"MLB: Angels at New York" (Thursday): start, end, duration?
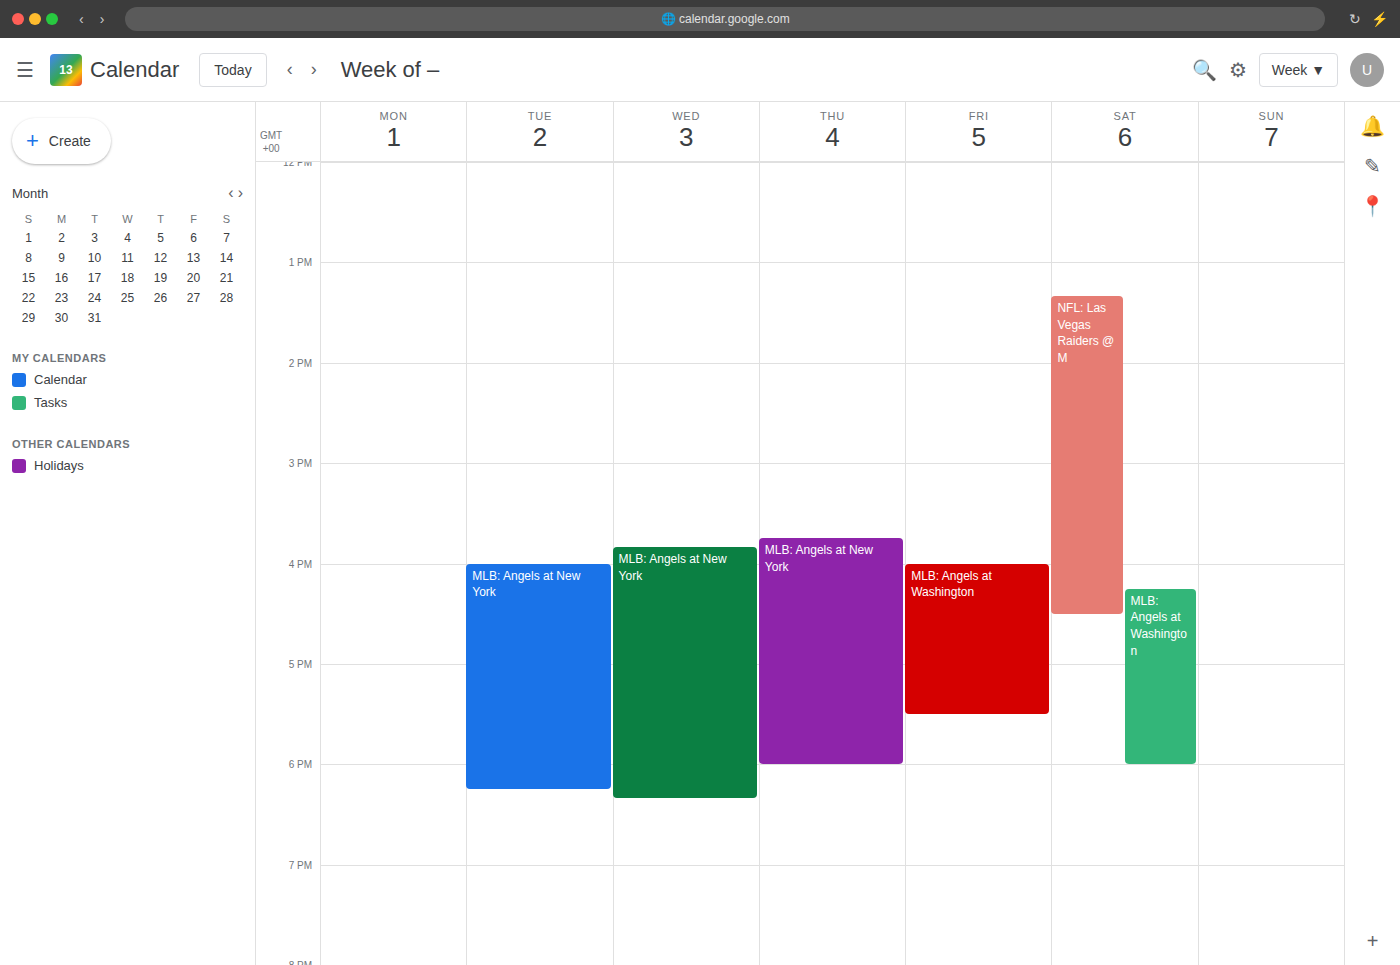
3:45 PM to 6:00 PM, 2 hours 15 minutes